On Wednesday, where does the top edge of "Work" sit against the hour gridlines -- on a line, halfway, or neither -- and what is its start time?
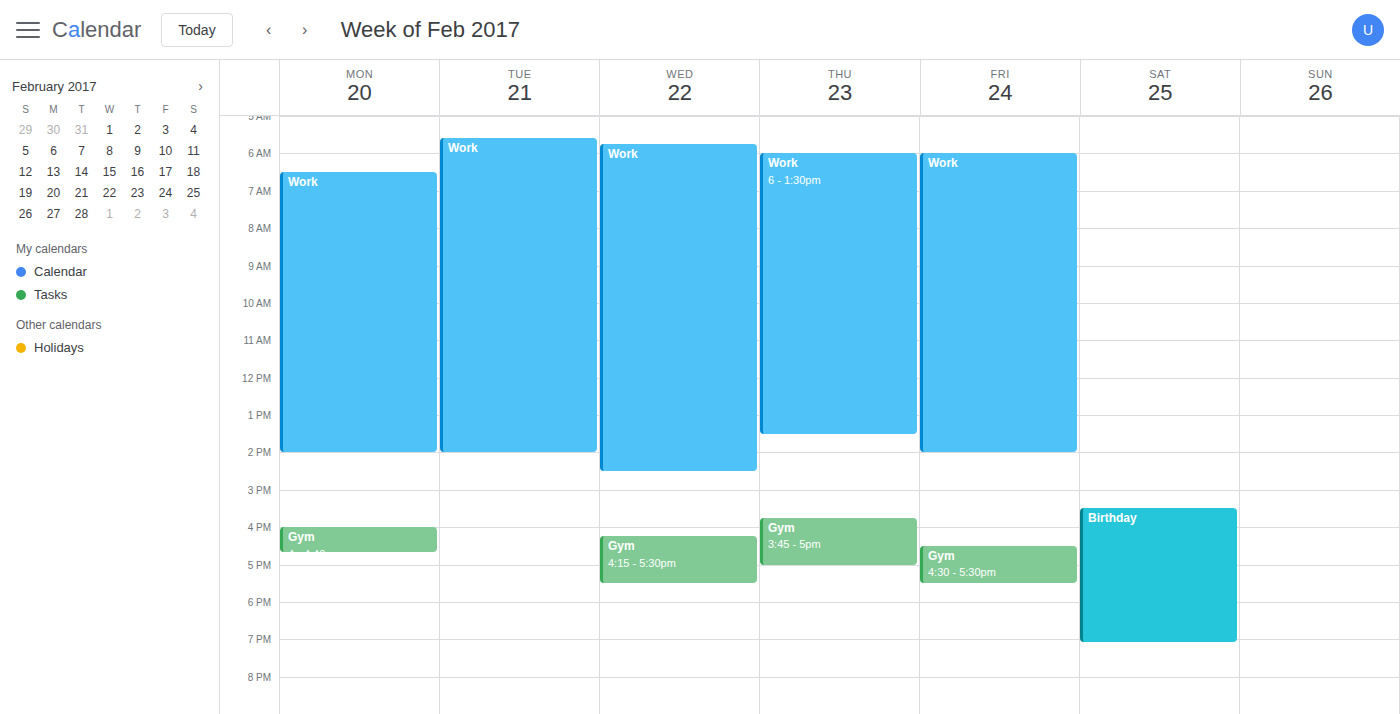
5:45 AM -- neither: three quarters of the way from the 5 AM line to the 6 AM line.